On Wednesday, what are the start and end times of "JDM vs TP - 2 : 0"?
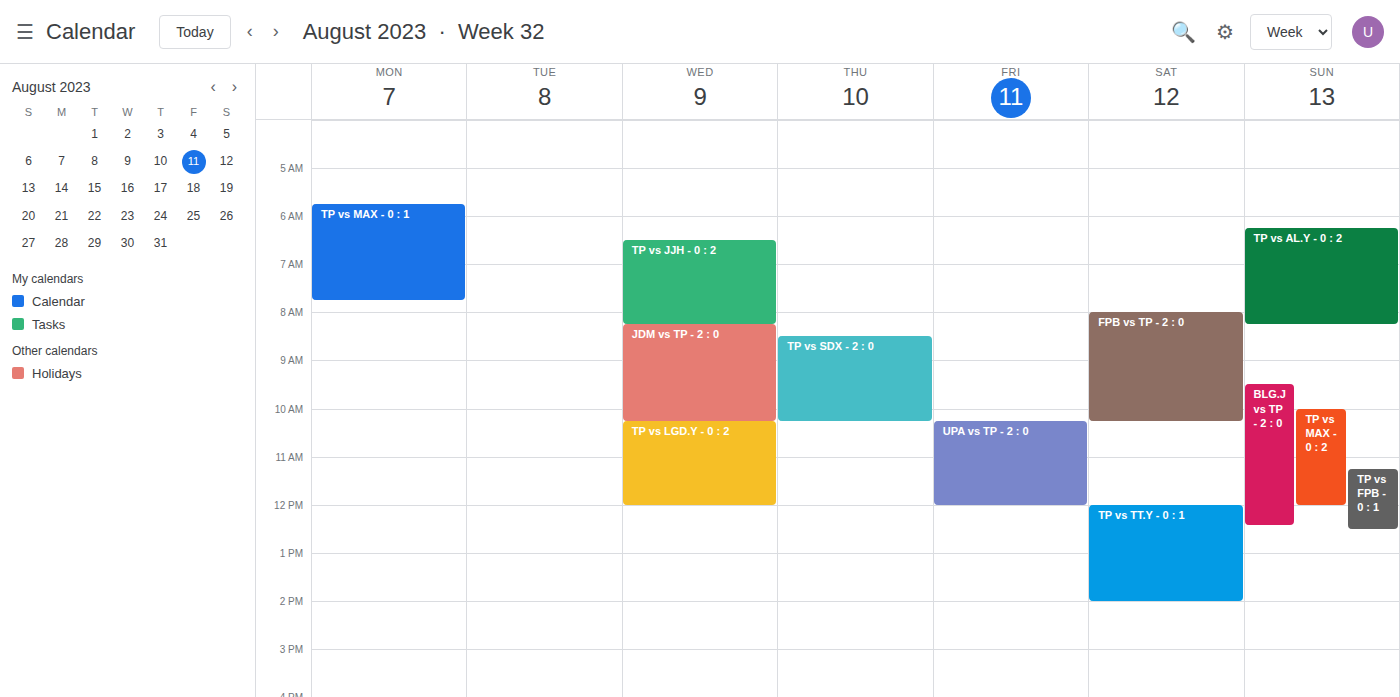
8:15 AM to 10:15 AM